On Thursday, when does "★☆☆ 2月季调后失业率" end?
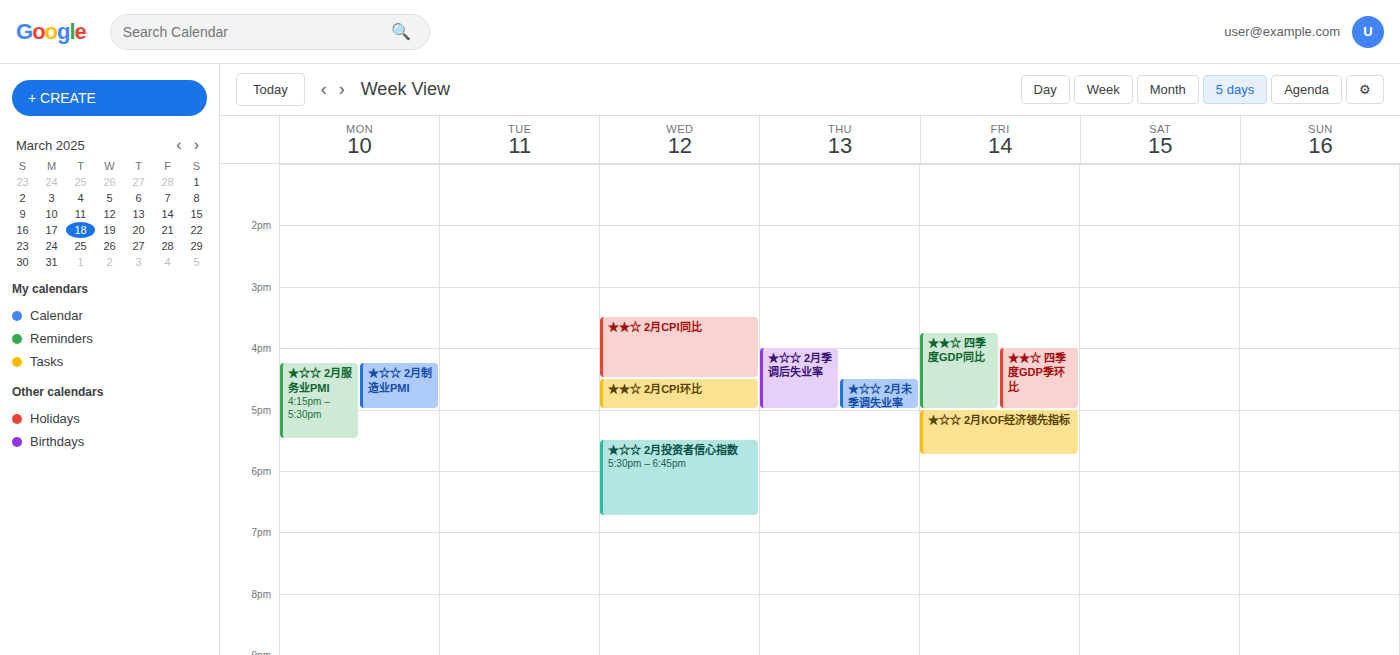
5:00 PM